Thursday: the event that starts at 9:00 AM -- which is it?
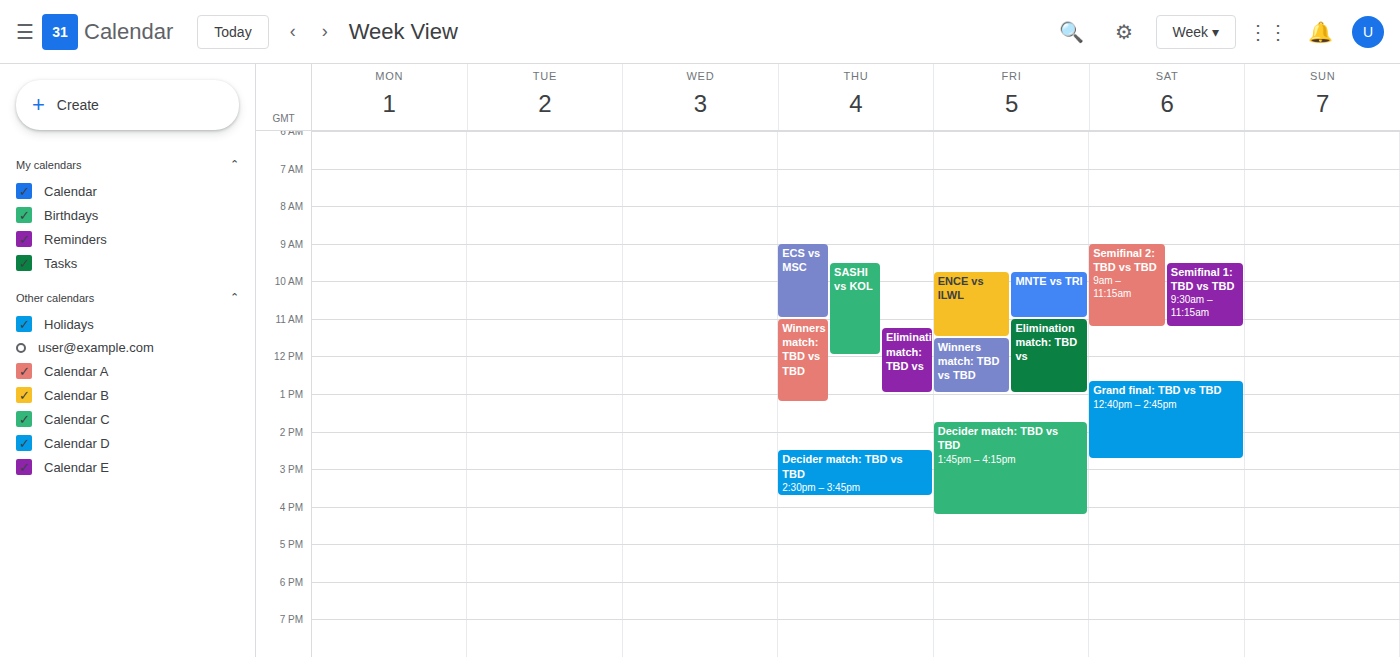
"ECS vs MSC"